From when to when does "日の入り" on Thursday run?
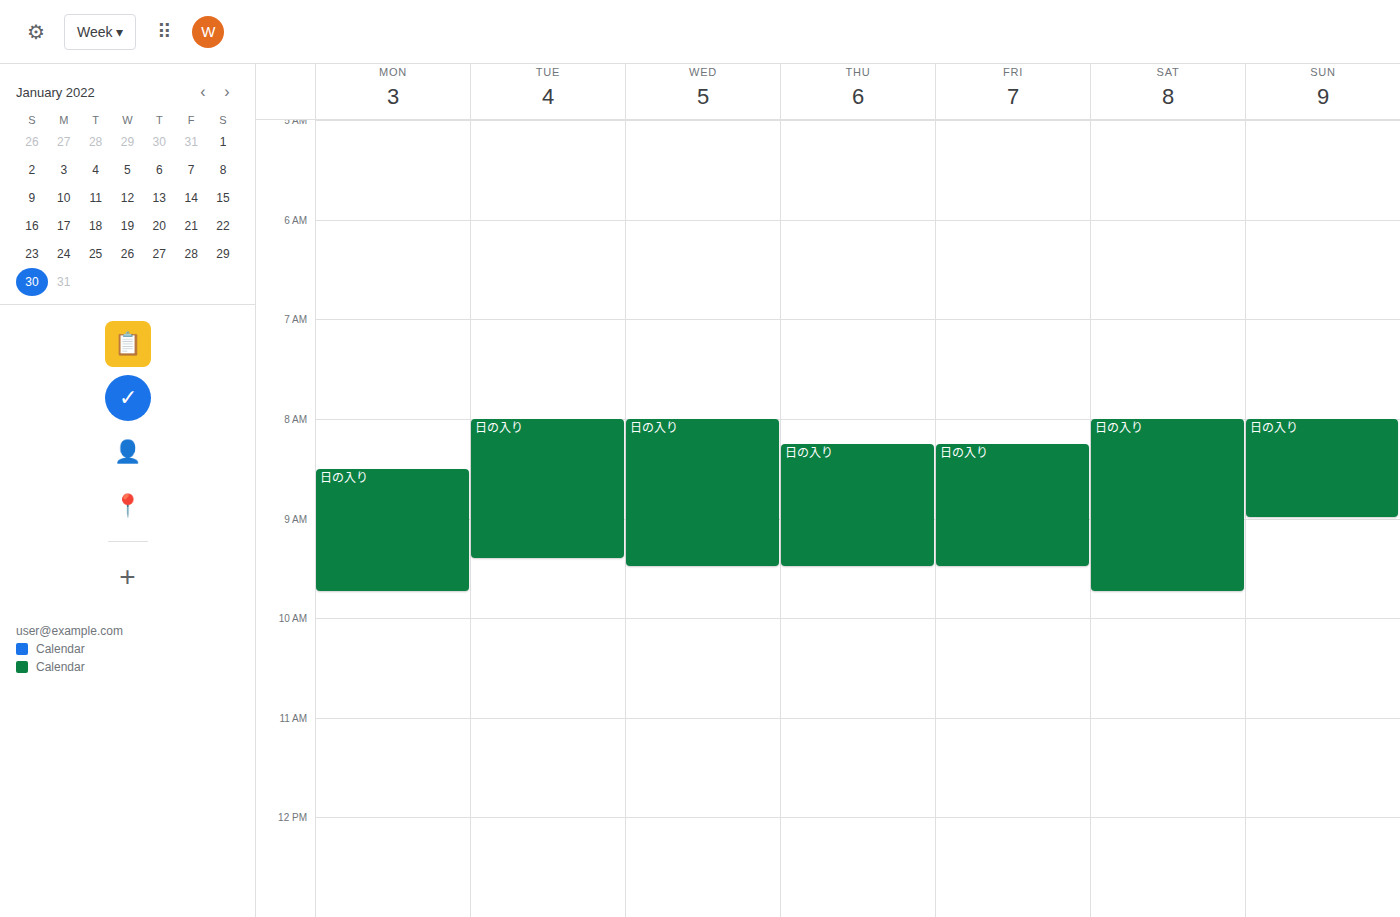
8:15 AM to 9:30 AM